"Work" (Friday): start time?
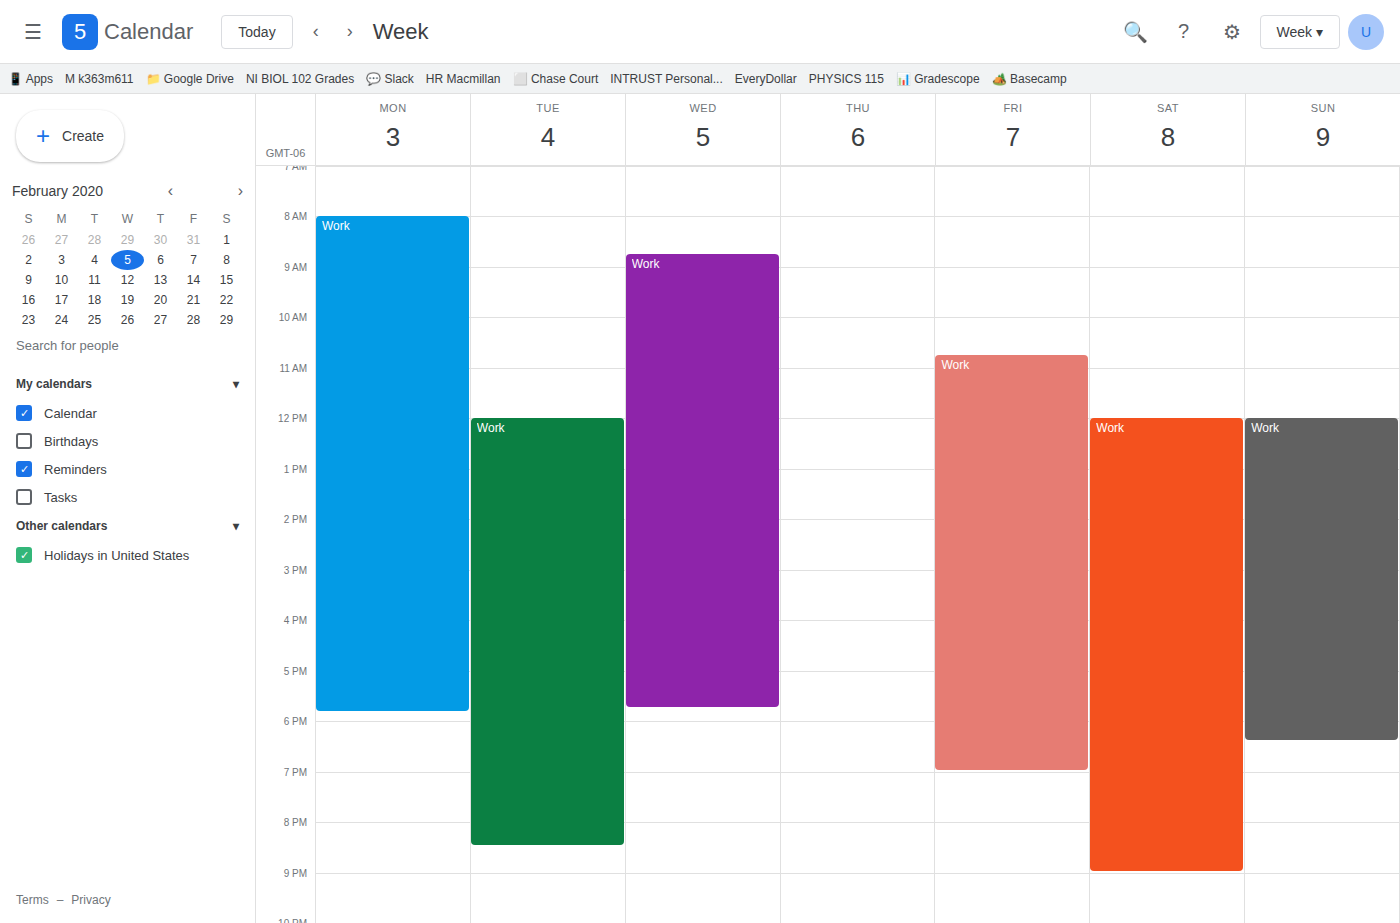
10:45 AM